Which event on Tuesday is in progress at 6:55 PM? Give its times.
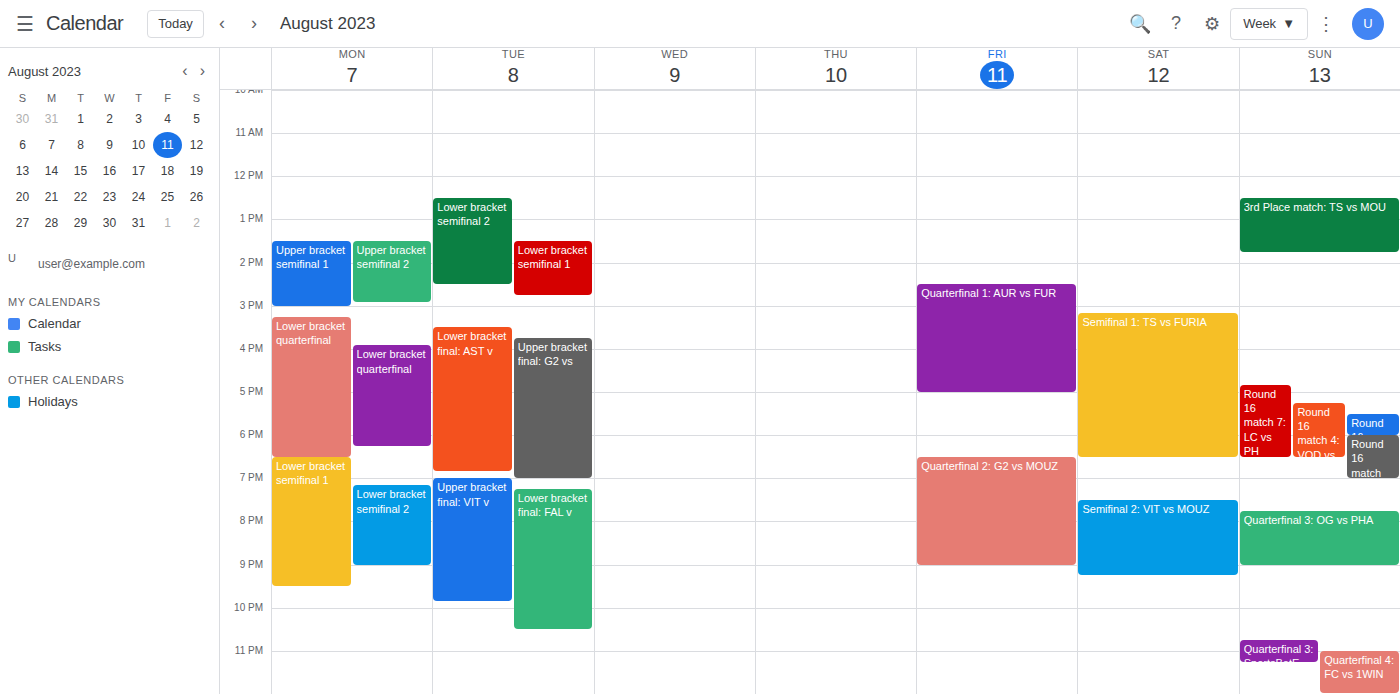
"Upper bracket final: G2 vs", 3:45 PM to 7:00 PM